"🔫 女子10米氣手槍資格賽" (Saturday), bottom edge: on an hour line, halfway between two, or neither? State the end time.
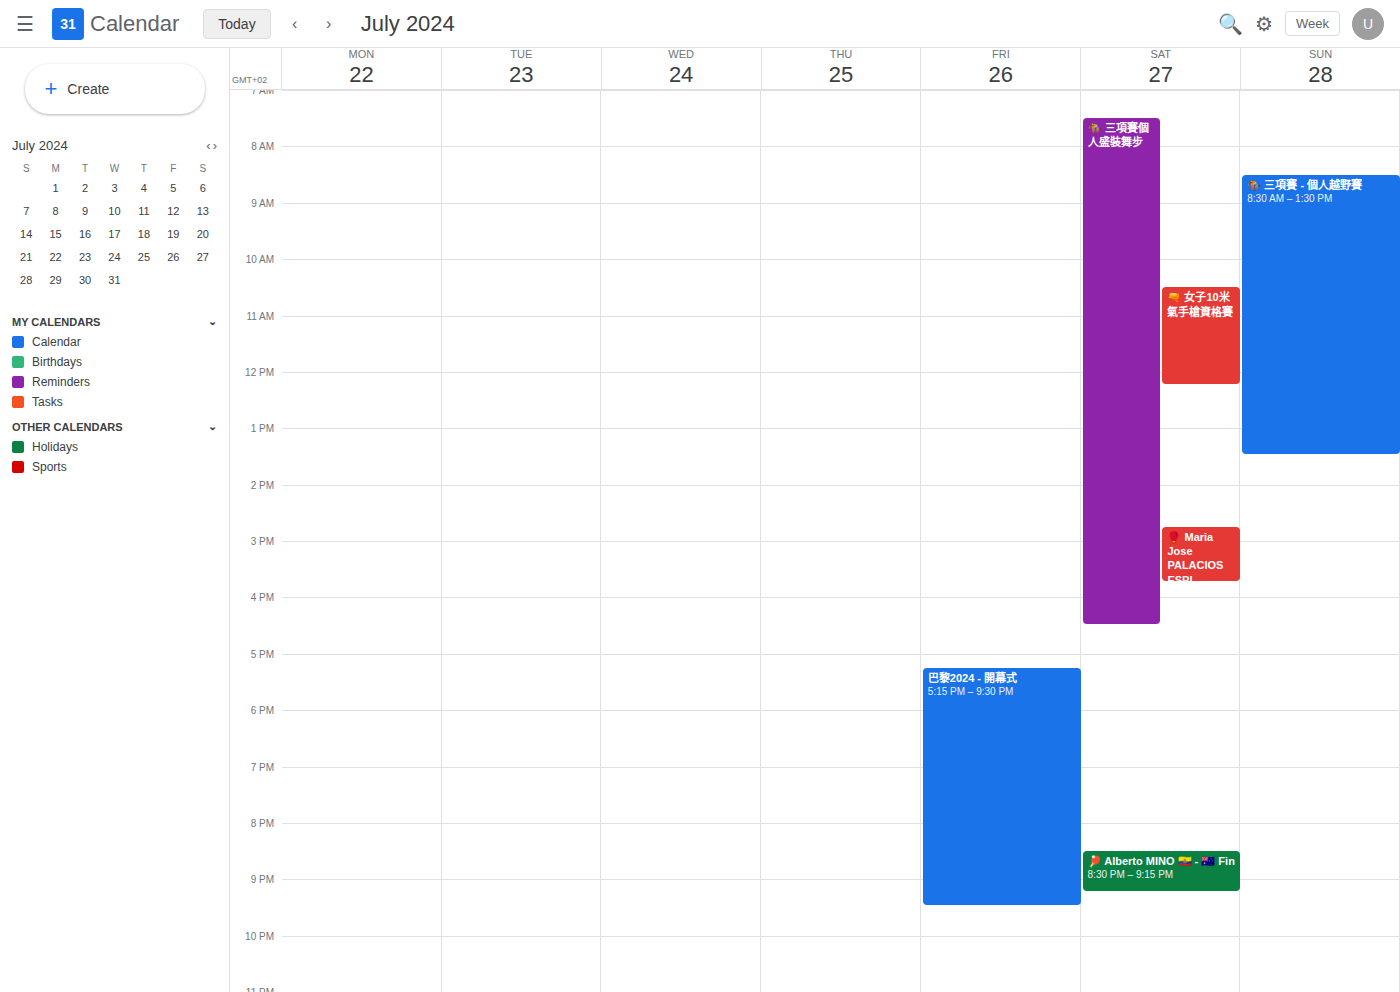
12:15 -- neither: a quarter of the way from the 12:00 line to the 13:00 line.